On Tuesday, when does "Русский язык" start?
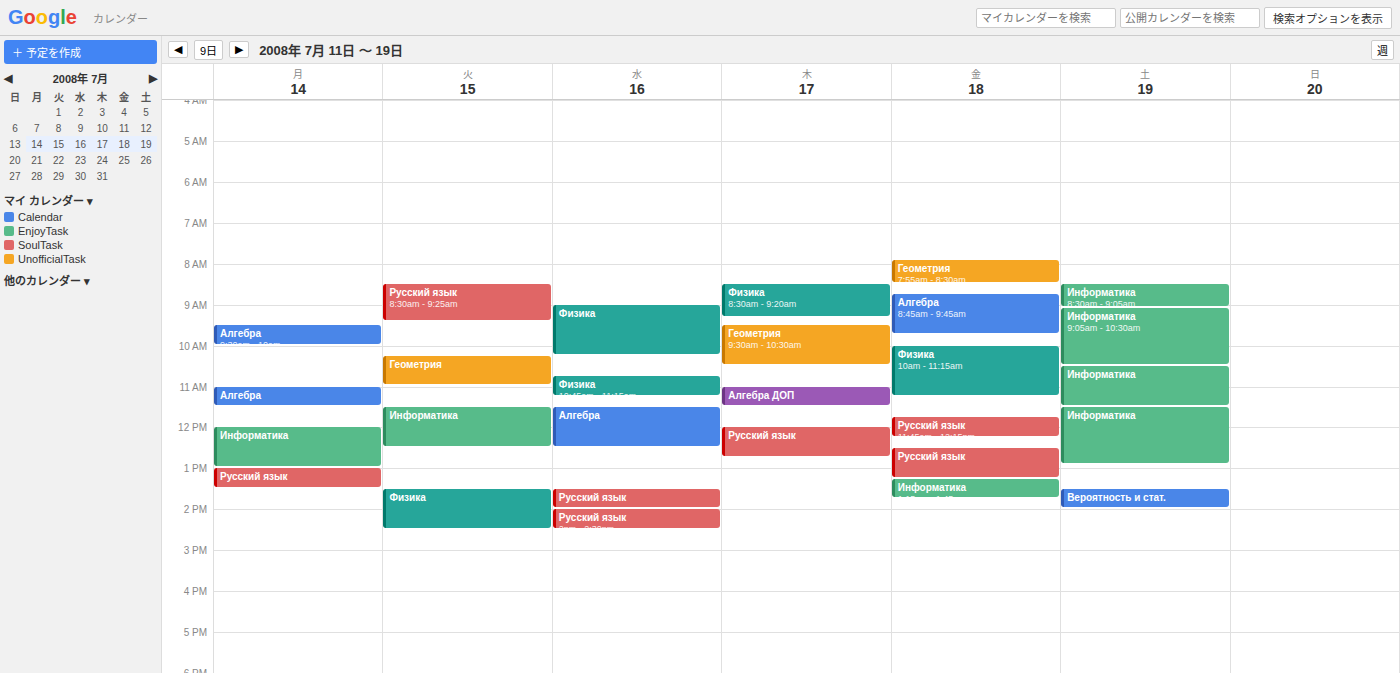
8:30 AM